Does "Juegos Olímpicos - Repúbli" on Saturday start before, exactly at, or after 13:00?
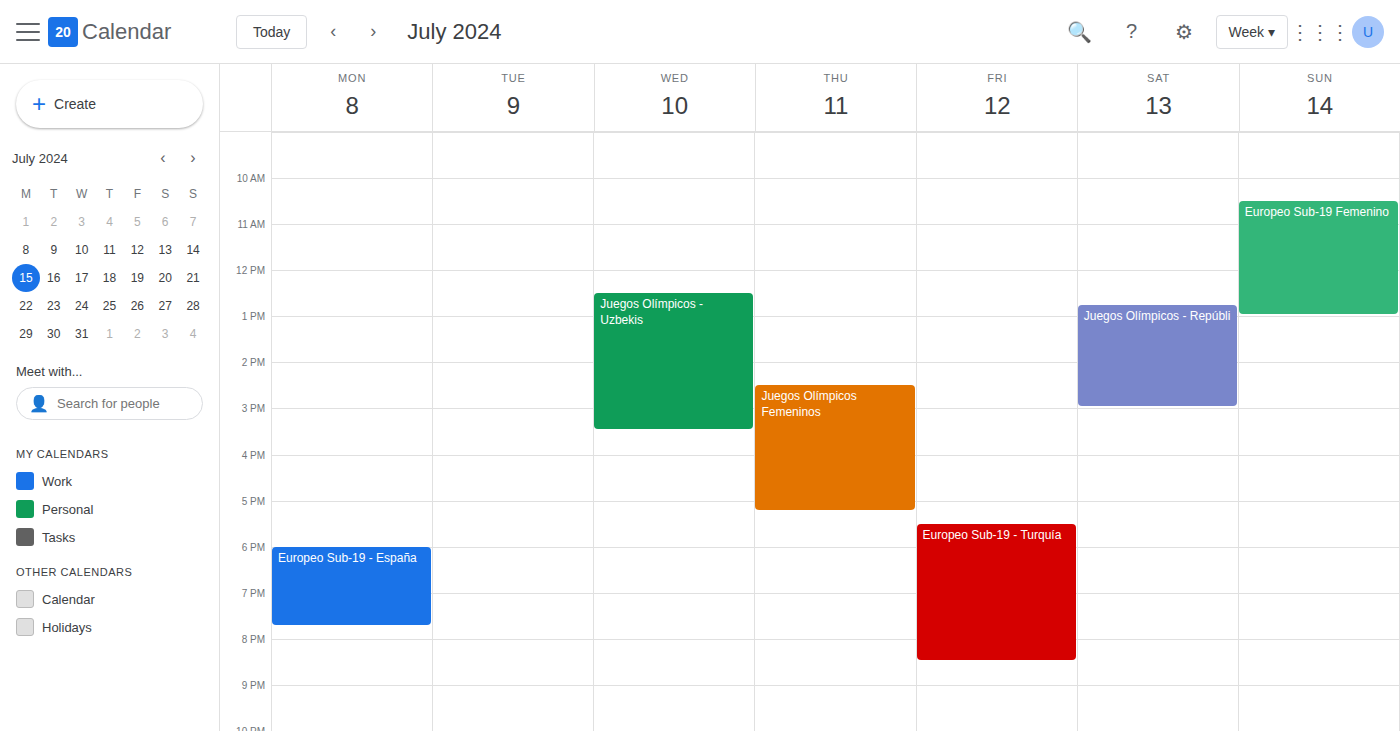
12:45 -- before 13:00, 15 minutes above the 13:00 line.